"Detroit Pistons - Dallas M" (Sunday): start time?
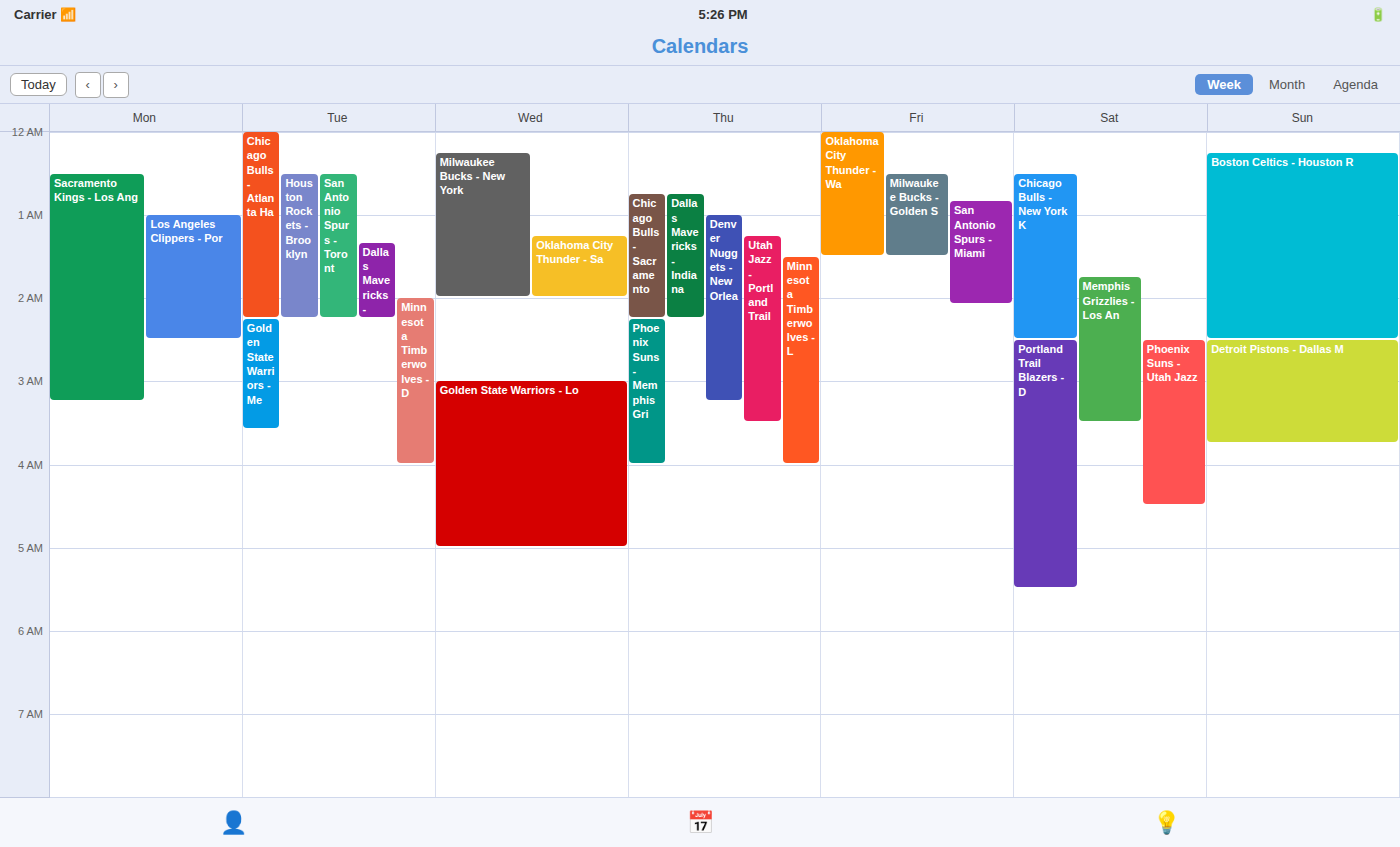
2:30 AM